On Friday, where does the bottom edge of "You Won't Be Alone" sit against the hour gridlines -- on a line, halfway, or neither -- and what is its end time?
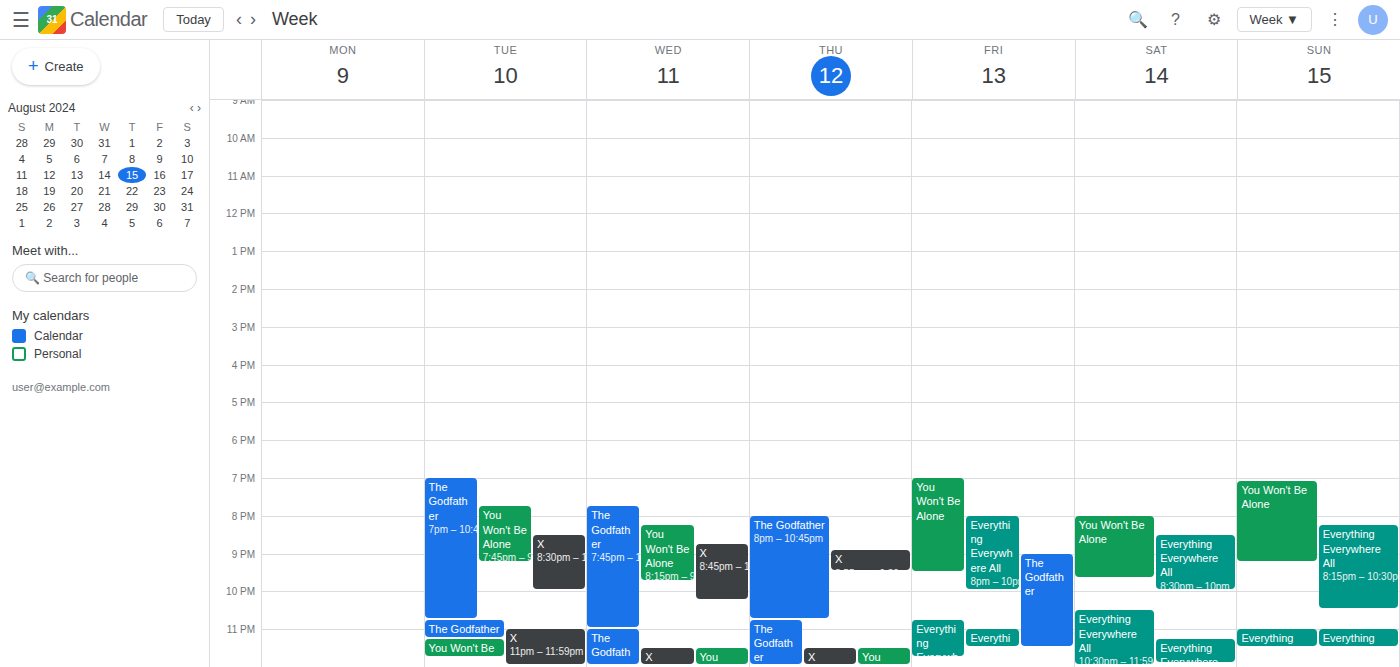
9:30 PM -- halfway between the 9 PM and 10 PM lines.